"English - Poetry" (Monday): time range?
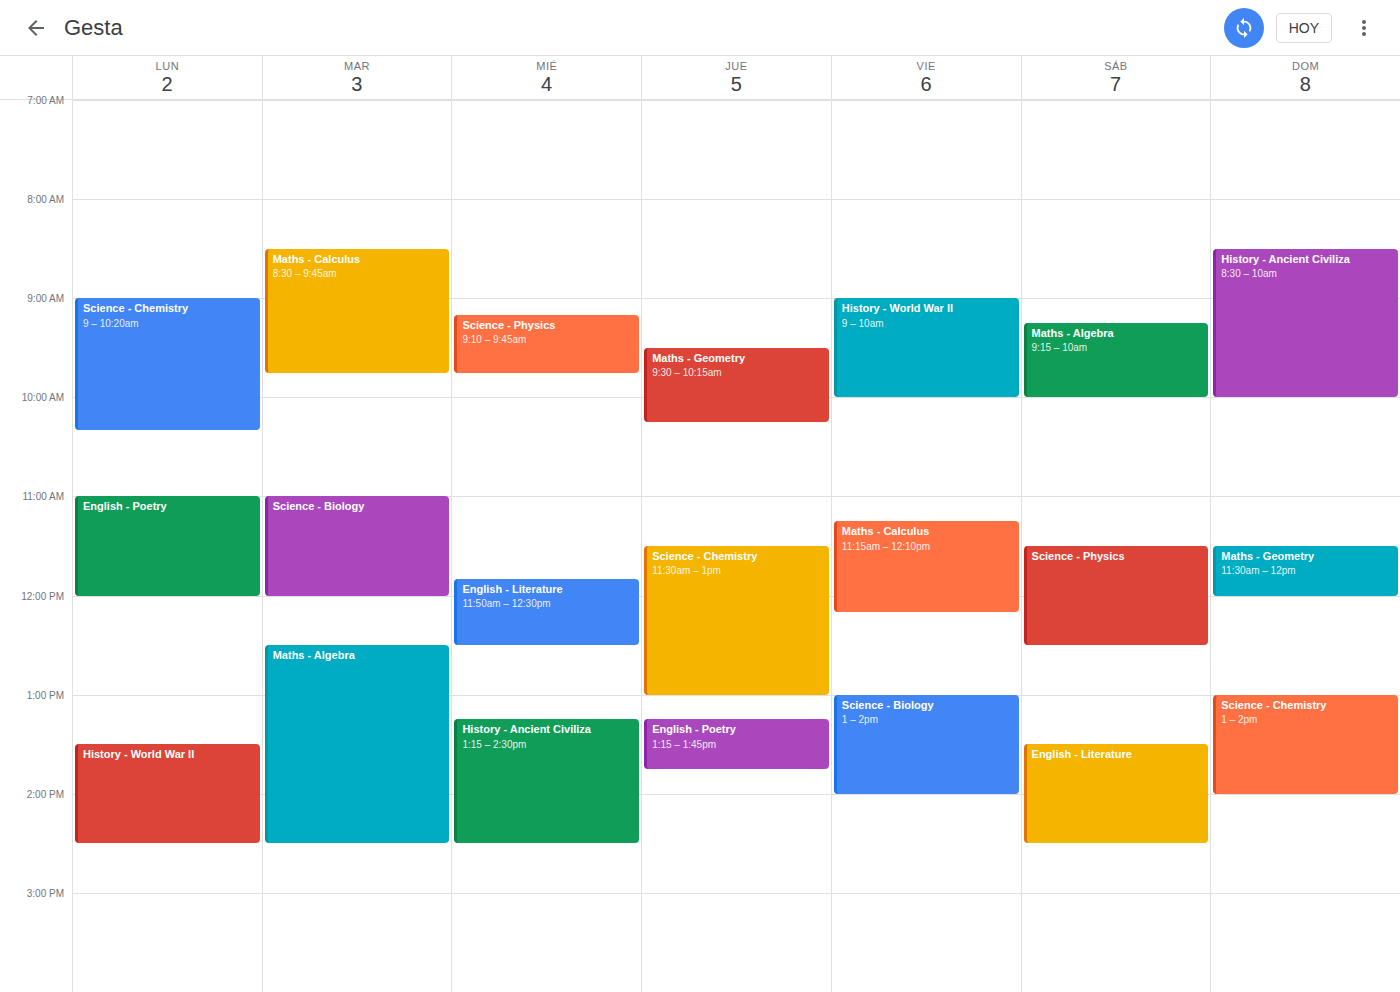
11:00 AM to 12:00 PM